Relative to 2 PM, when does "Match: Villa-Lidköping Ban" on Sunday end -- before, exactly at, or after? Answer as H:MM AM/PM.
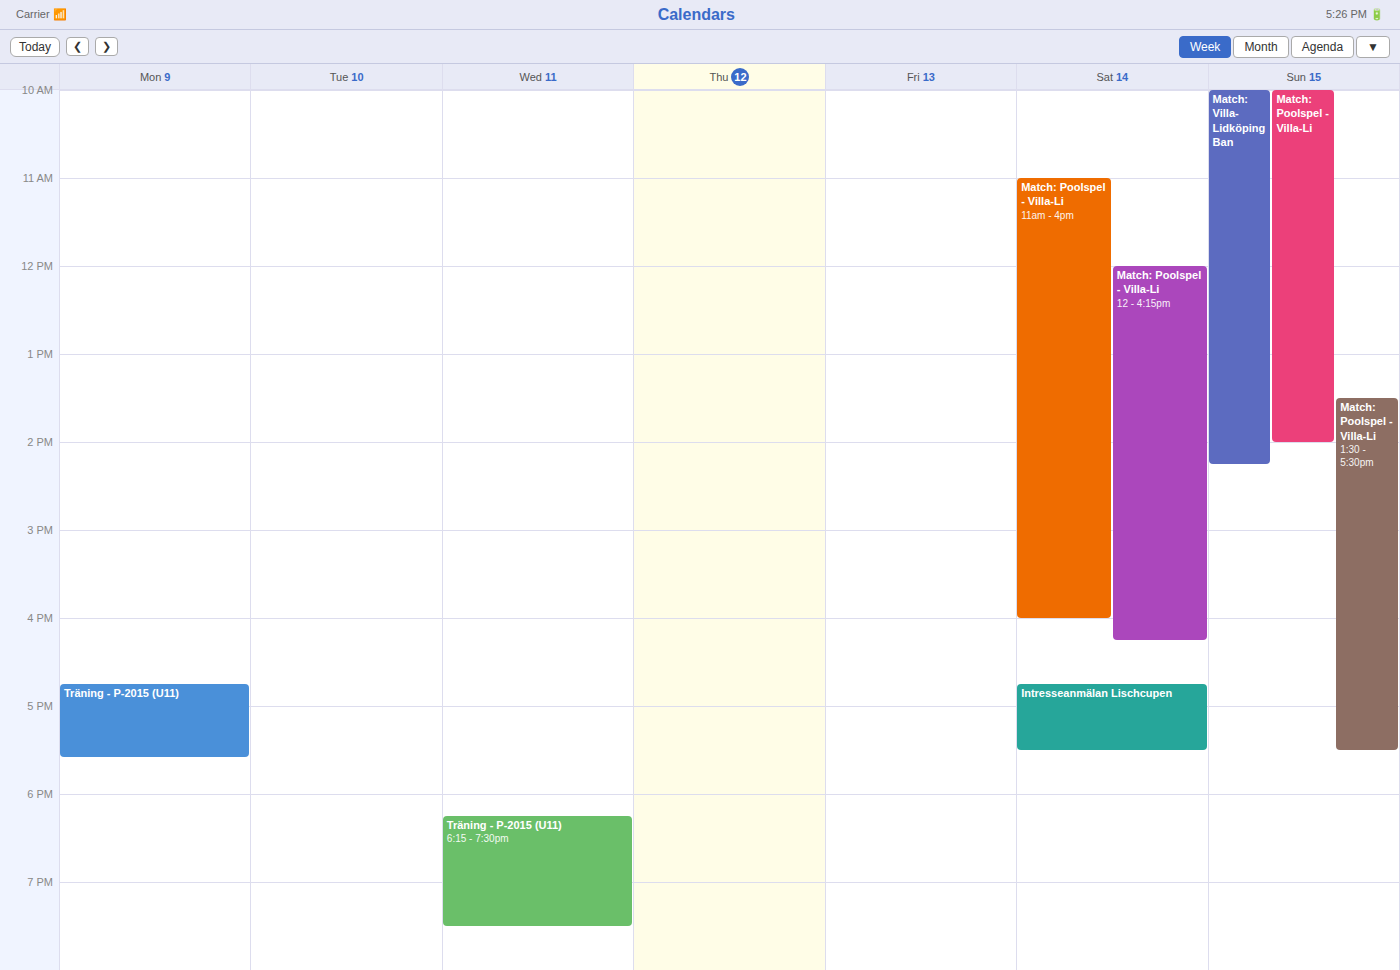
2:15 PM -- after 2 PM, 15 minutes below the 2 PM line.